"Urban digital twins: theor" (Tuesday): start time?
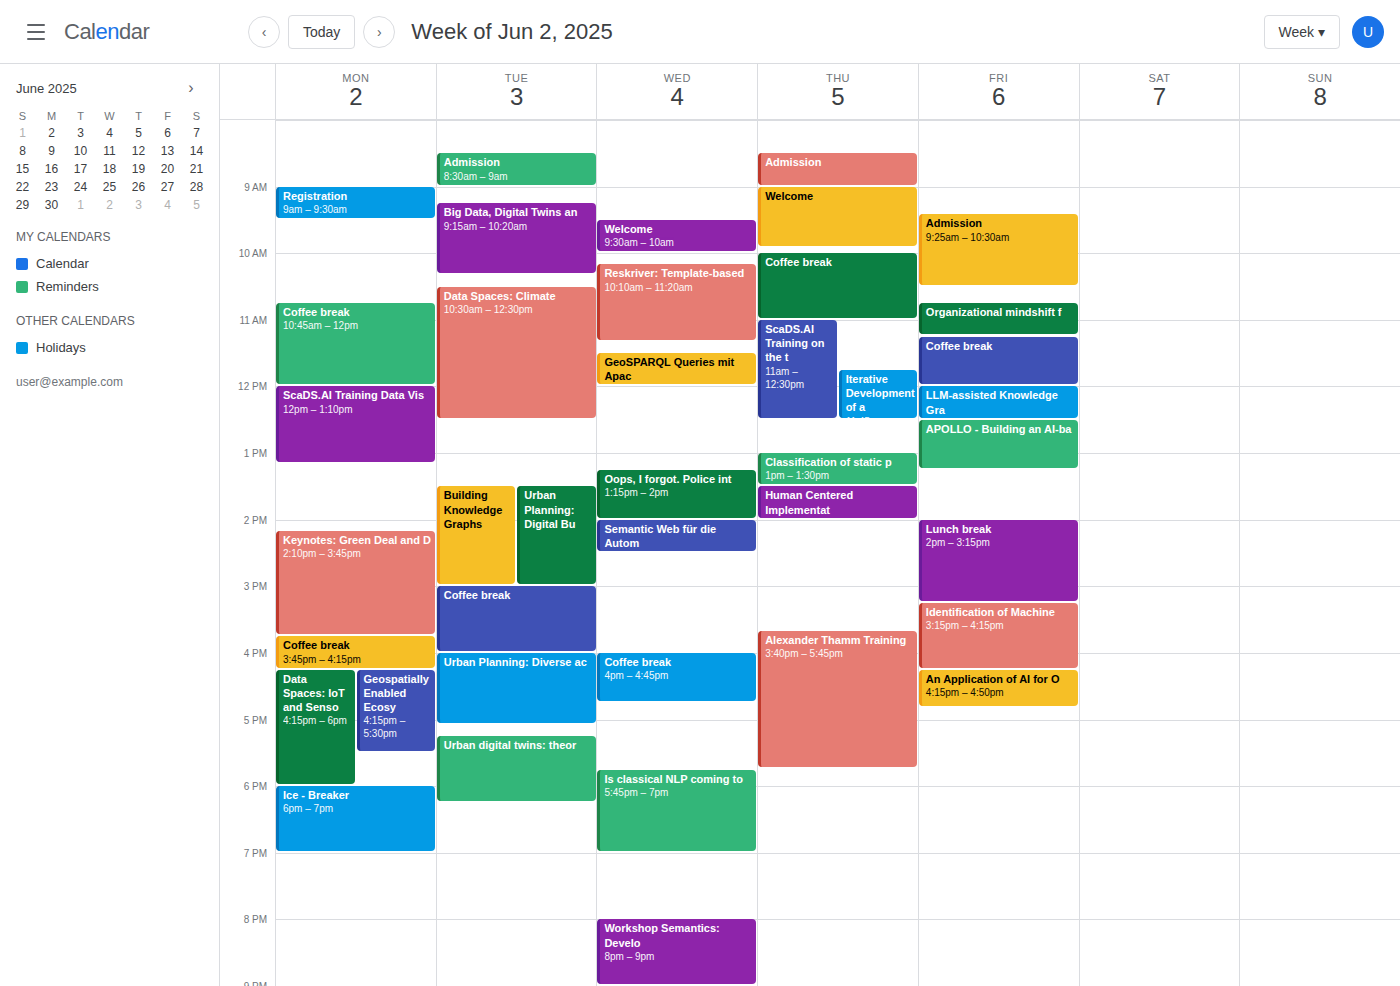
5:15 PM